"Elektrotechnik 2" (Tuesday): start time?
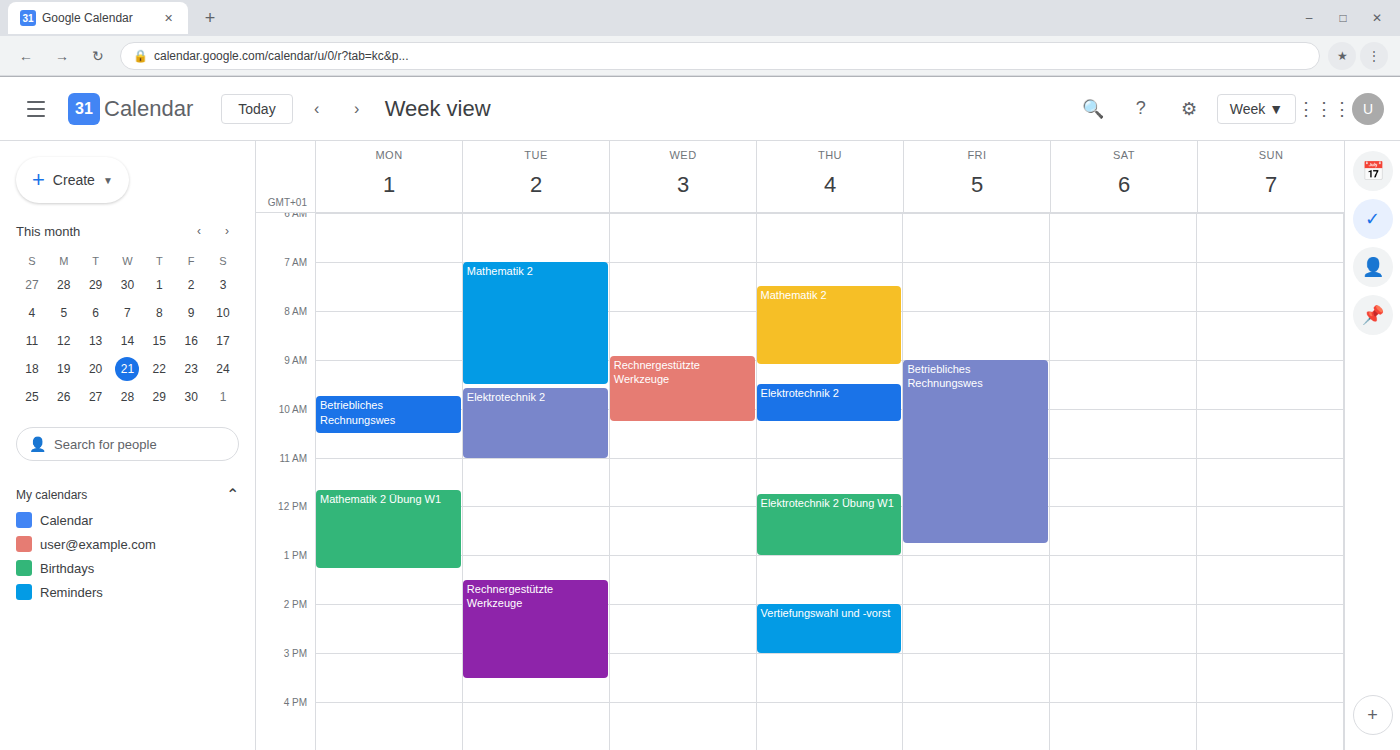
9:35 AM